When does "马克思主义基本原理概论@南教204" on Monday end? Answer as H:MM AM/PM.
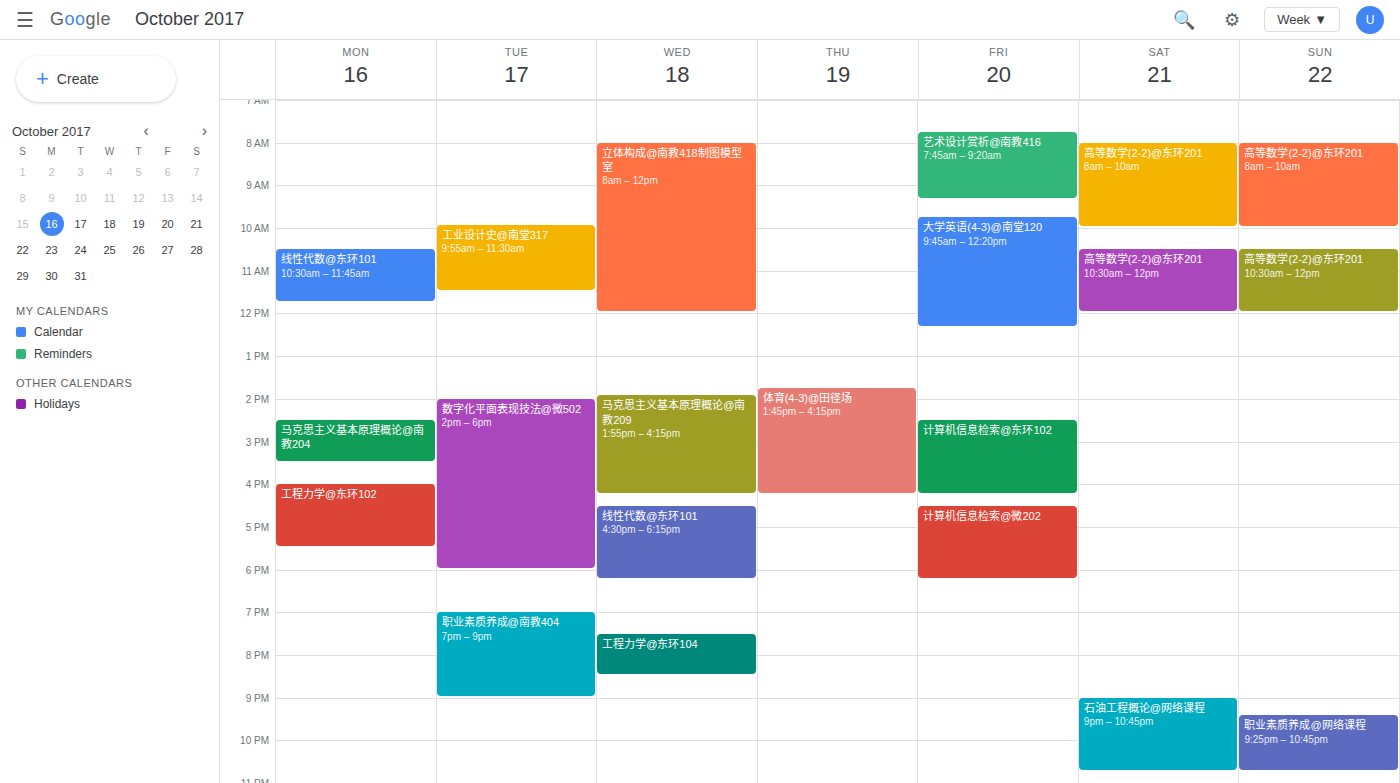
3:30 PM